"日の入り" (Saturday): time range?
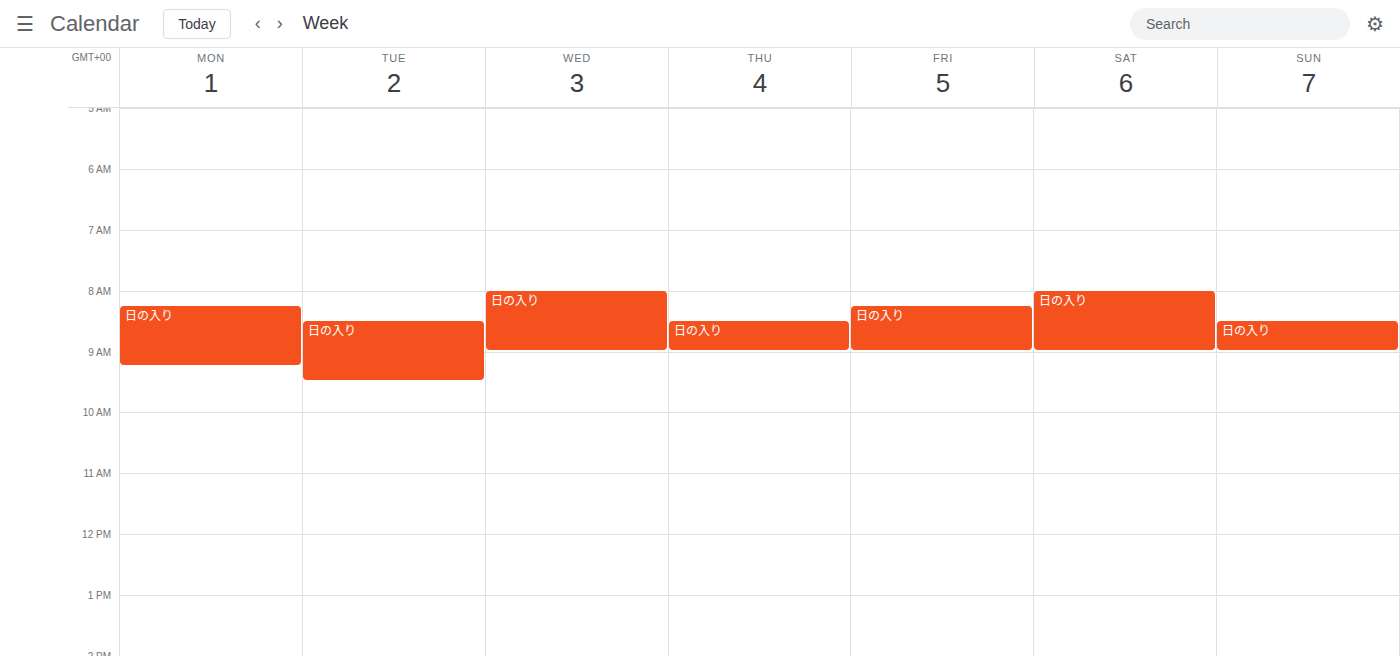
8:00 AM to 9:00 AM